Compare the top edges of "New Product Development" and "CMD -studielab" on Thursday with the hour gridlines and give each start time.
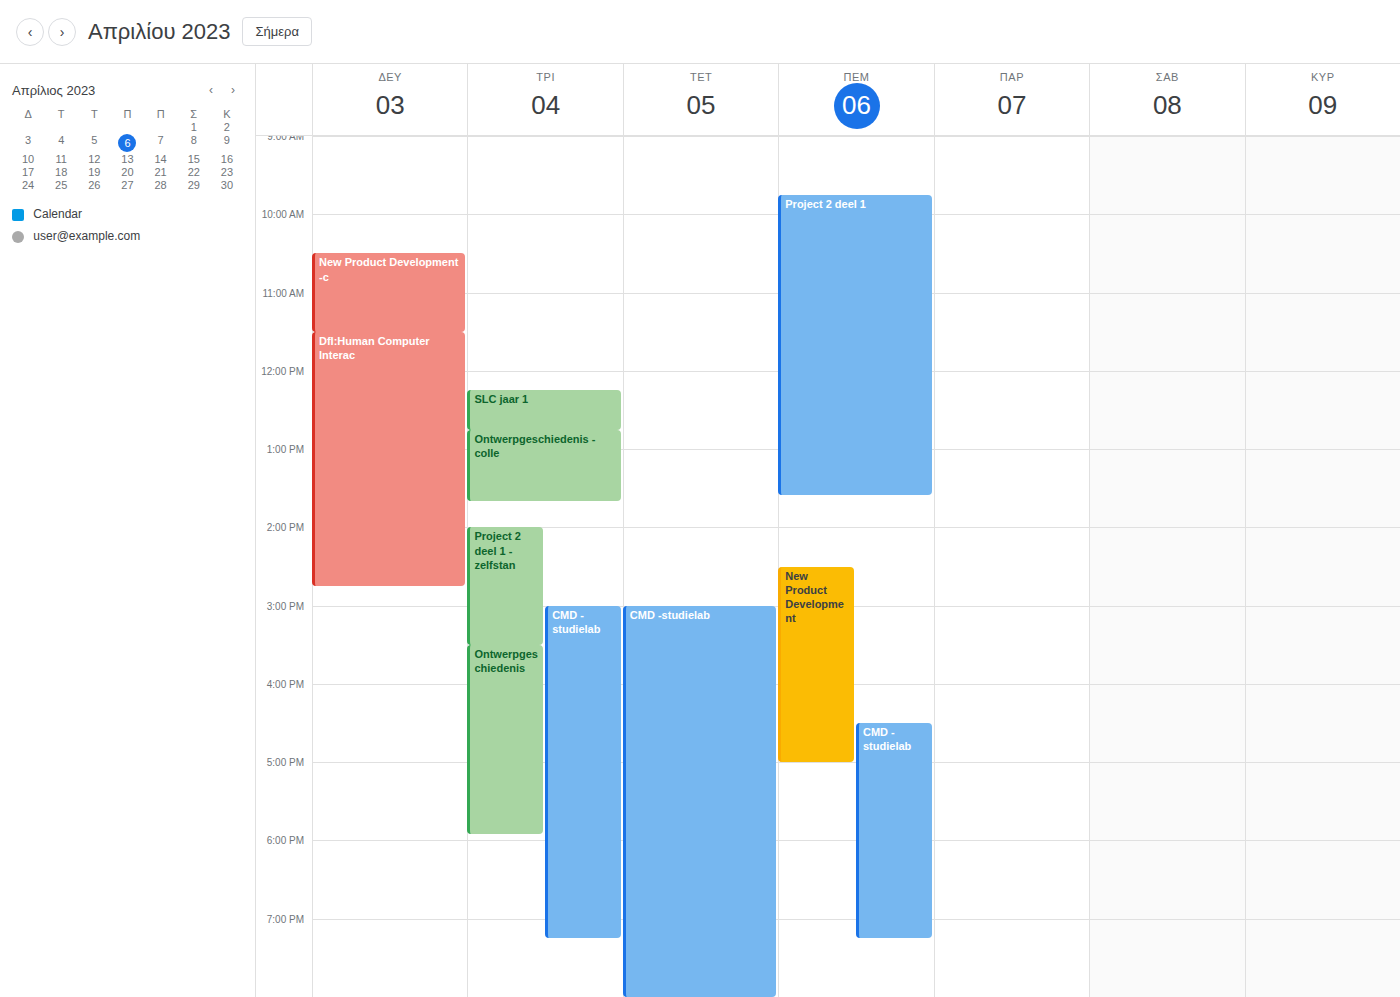
"New Product Development": 14:30, halfway between the 14:00 and 15:00 lines. "CMD -studielab": 16:30, halfway between the 16:00 and 17:00 lines.